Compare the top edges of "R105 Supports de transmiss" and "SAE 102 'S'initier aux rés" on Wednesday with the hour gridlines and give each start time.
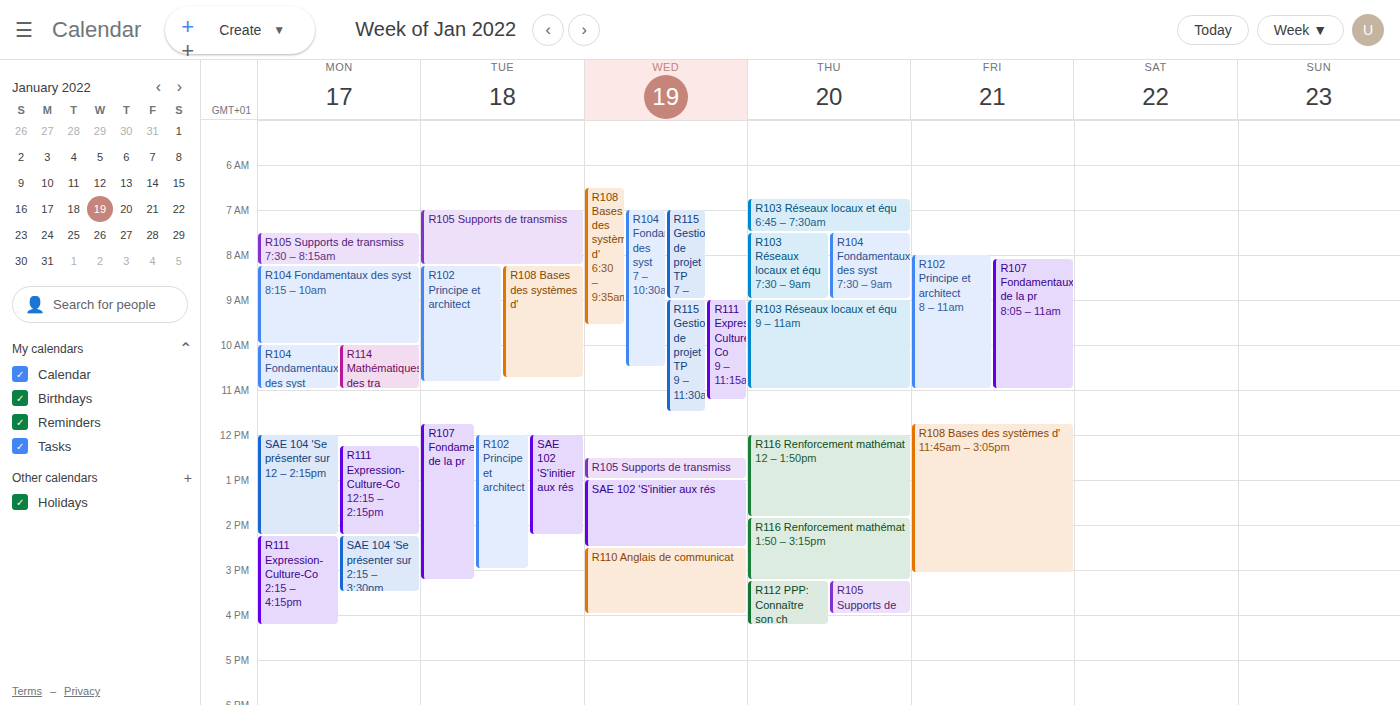
"R105 Supports de transmiss": 12:30 PM, halfway between the 12 PM and 1 PM lines. "SAE 102 'S'initier aux rés": 1:00 PM, exactly on the 1 PM line.